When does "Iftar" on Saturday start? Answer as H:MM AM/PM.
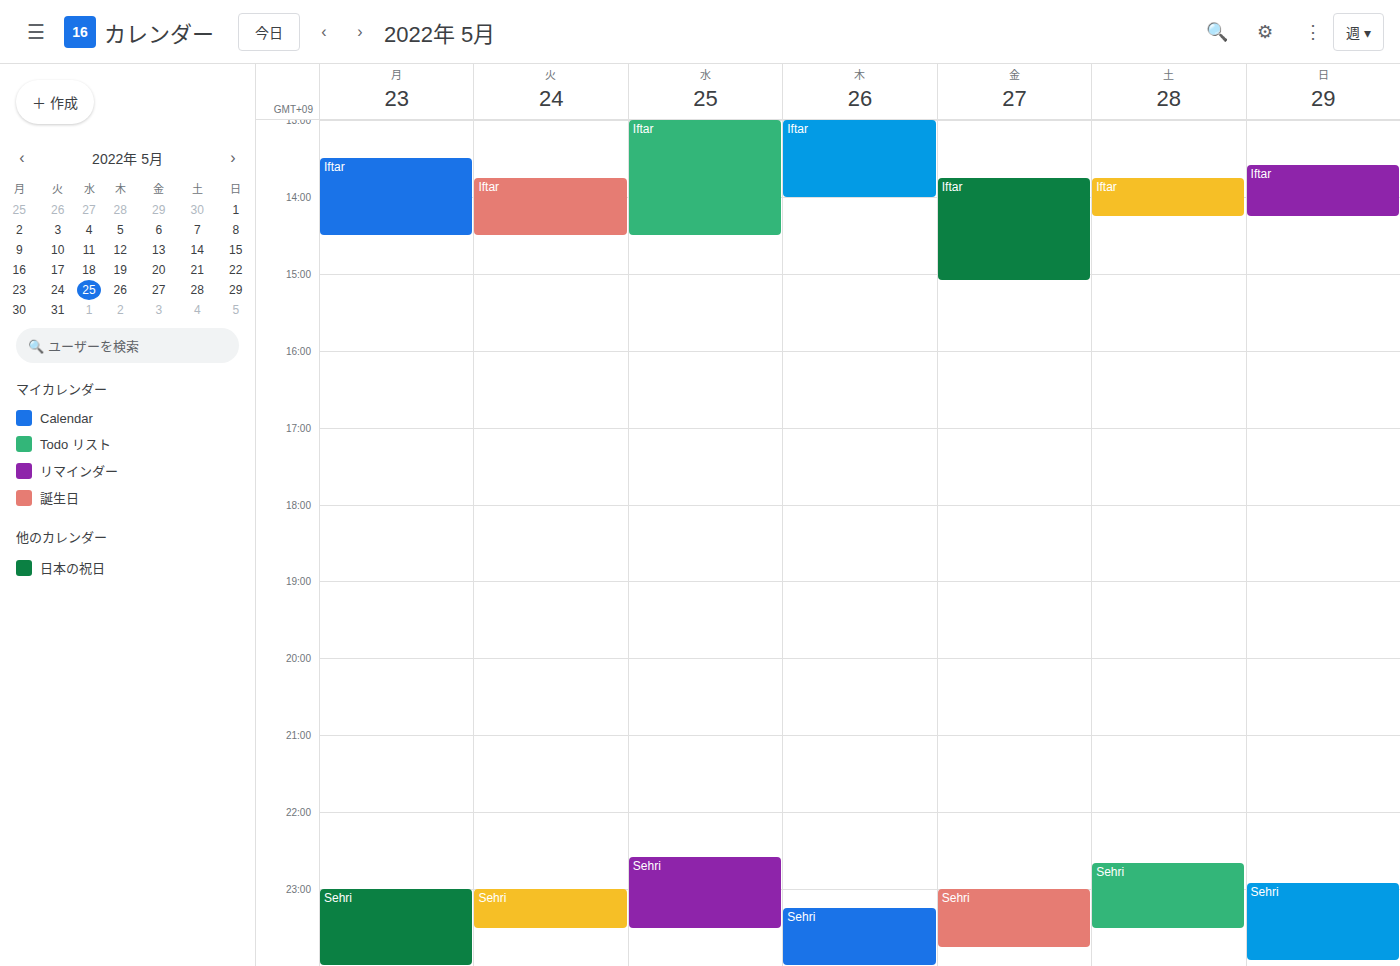
1:45 PM